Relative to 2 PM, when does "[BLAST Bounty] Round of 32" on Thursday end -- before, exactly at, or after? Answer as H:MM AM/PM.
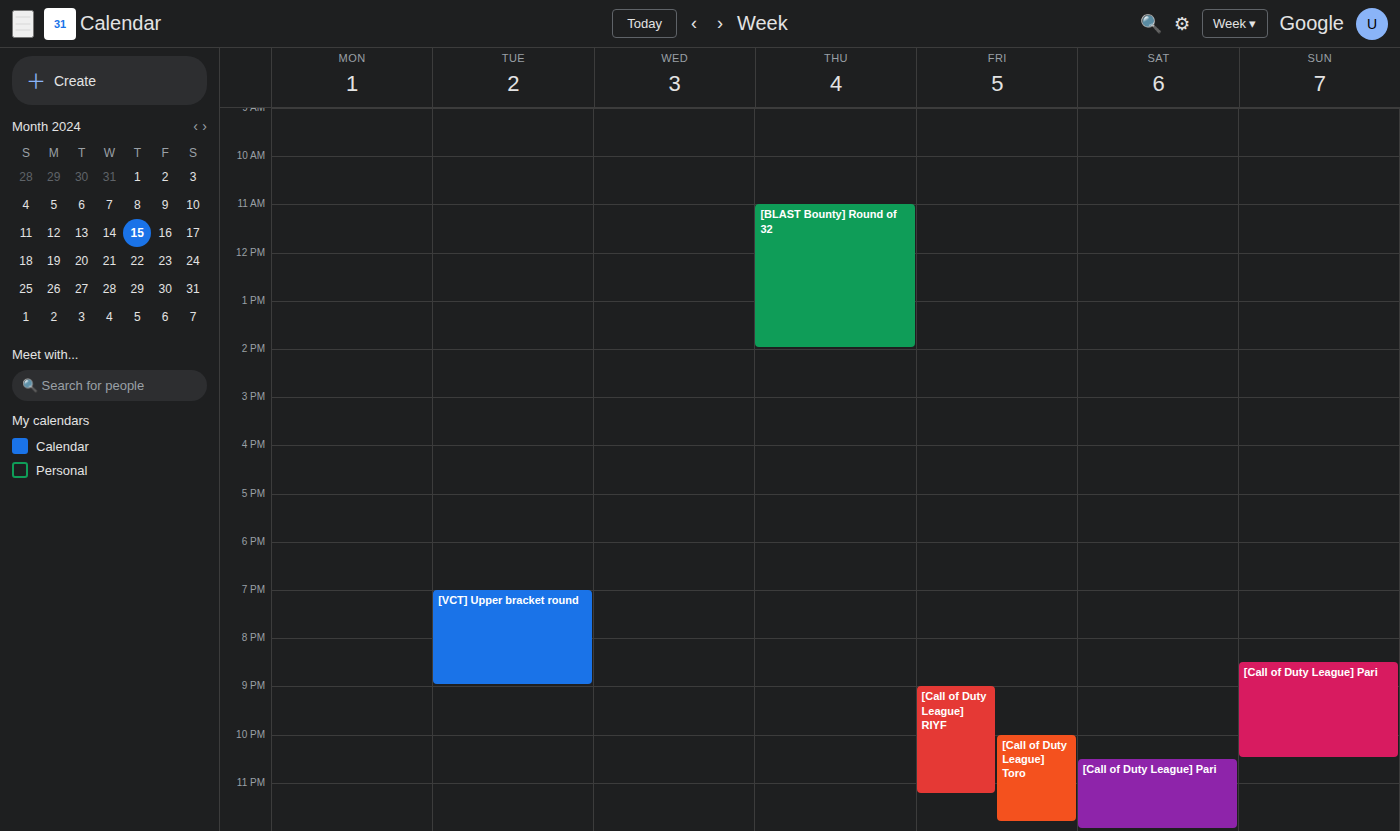
2:00 PM -- exactly at 2 PM, on the 2 PM line.